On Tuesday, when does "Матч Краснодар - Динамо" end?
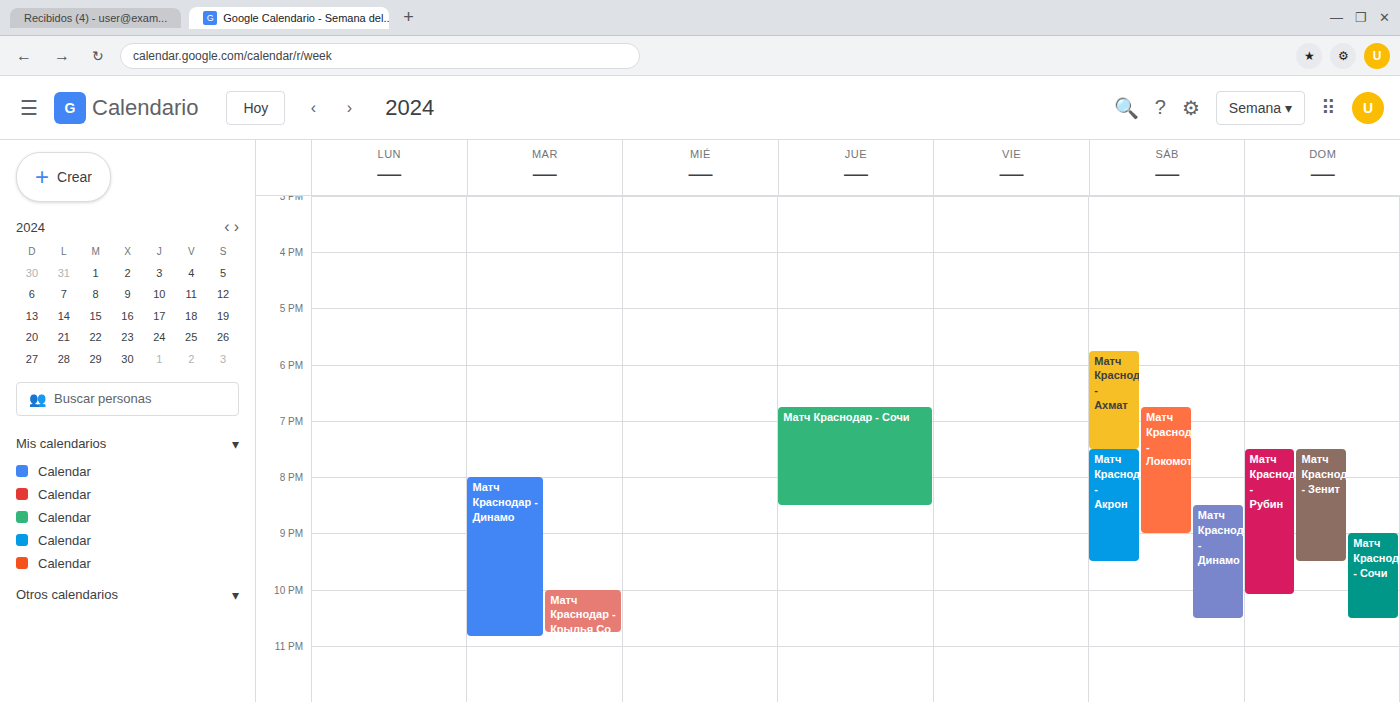
22:50